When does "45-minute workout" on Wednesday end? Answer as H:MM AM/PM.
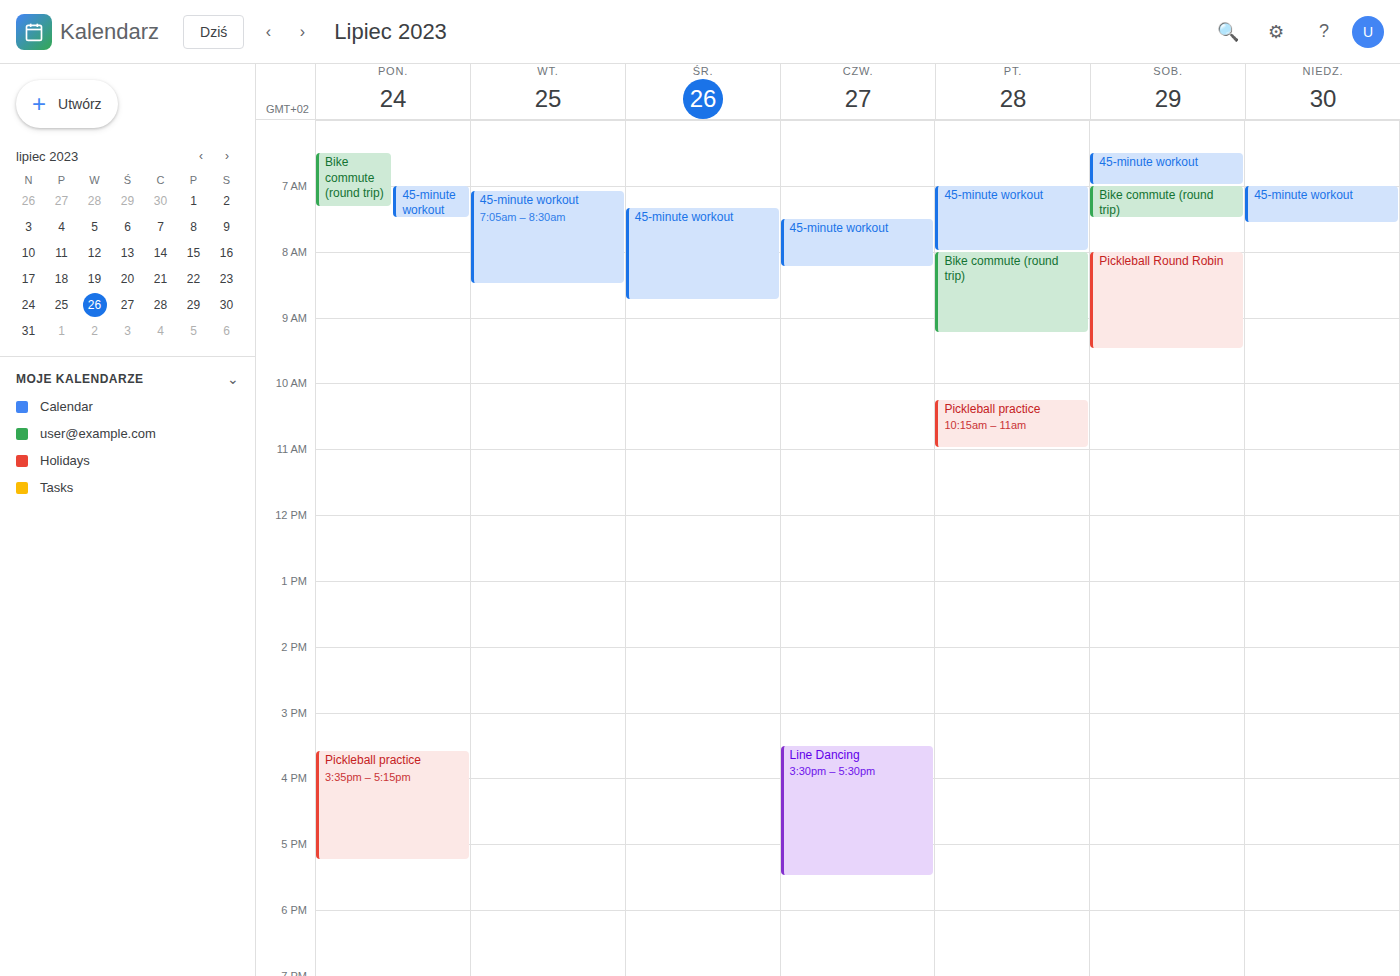
8:45 AM